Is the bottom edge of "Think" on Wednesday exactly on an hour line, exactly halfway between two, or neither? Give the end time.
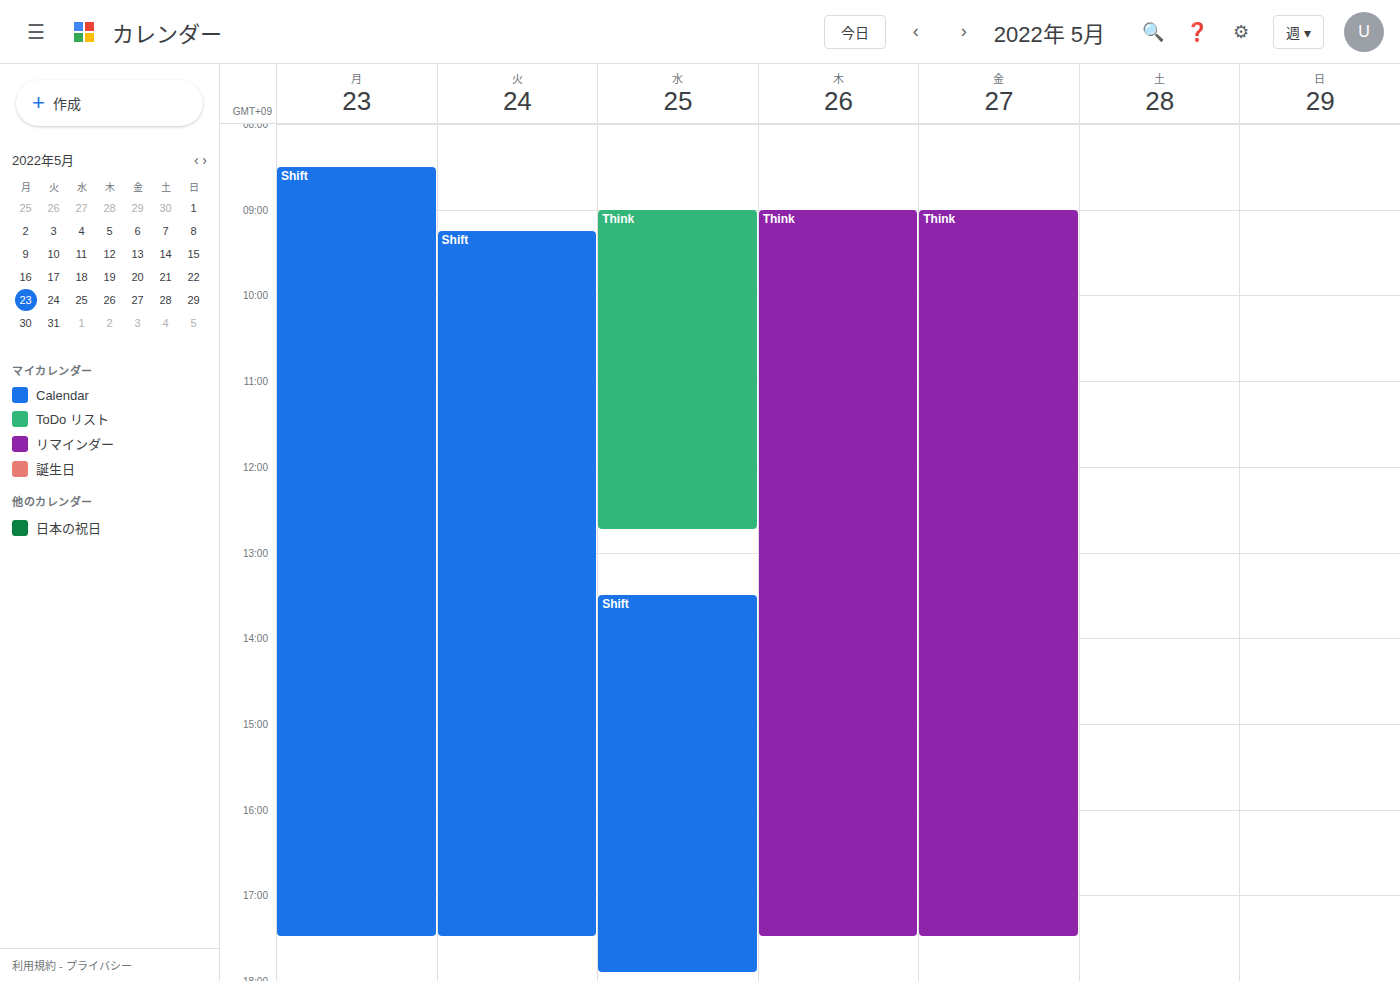
12:45 PM -- neither: three quarters of the way from the 12 PM line to the 1 PM line.